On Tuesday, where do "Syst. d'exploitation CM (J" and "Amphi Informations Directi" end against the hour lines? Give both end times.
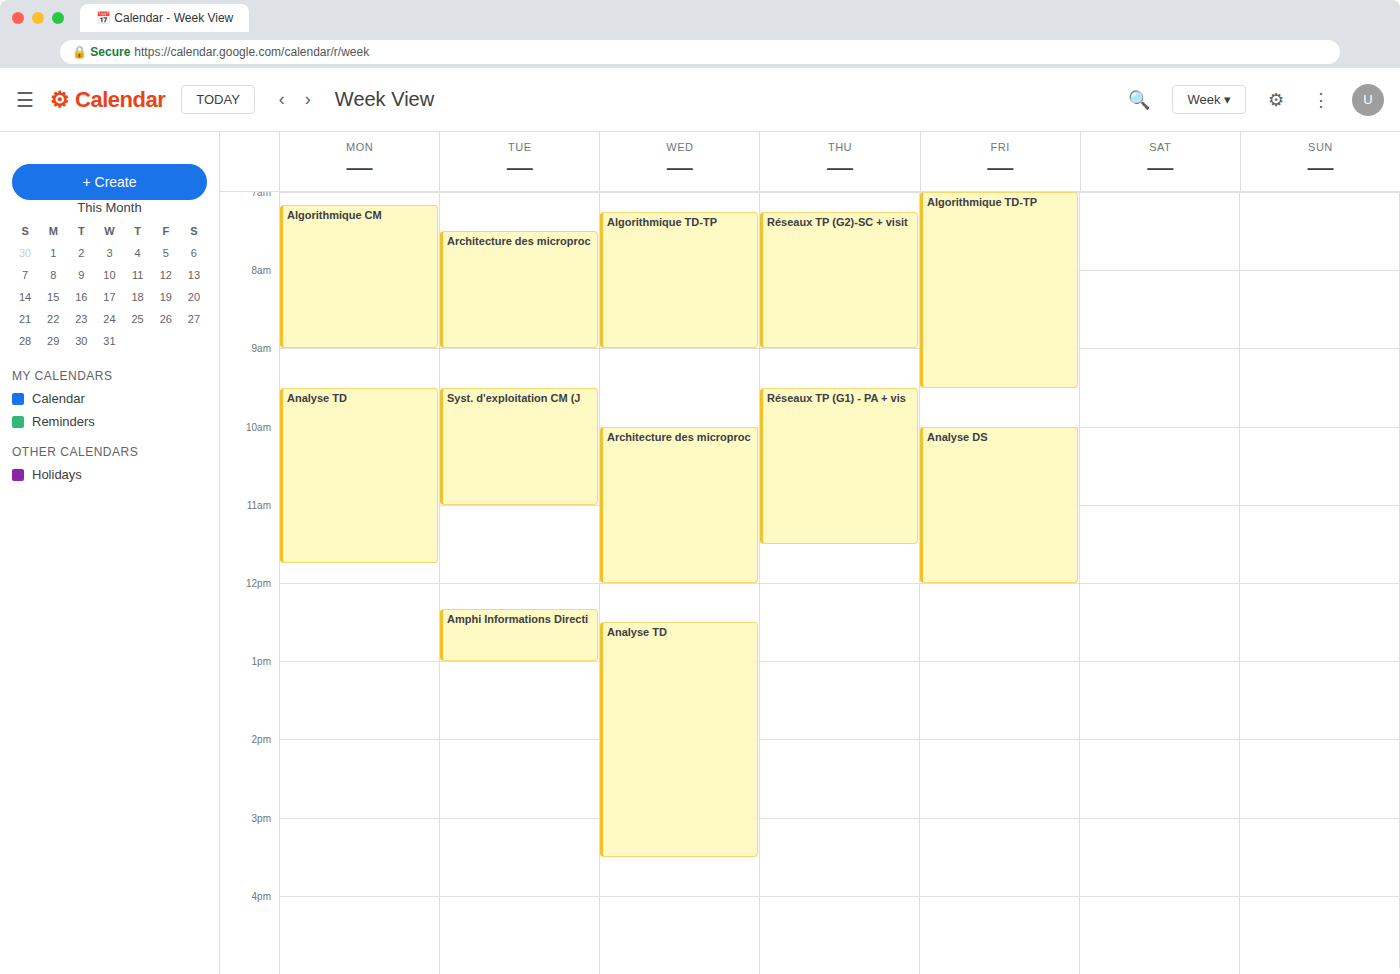
"Syst. d'exploitation CM (J": 11:00 AM, exactly on the 11 AM line. "Amphi Informations Directi": 1:00 PM, exactly on the 1 PM line.